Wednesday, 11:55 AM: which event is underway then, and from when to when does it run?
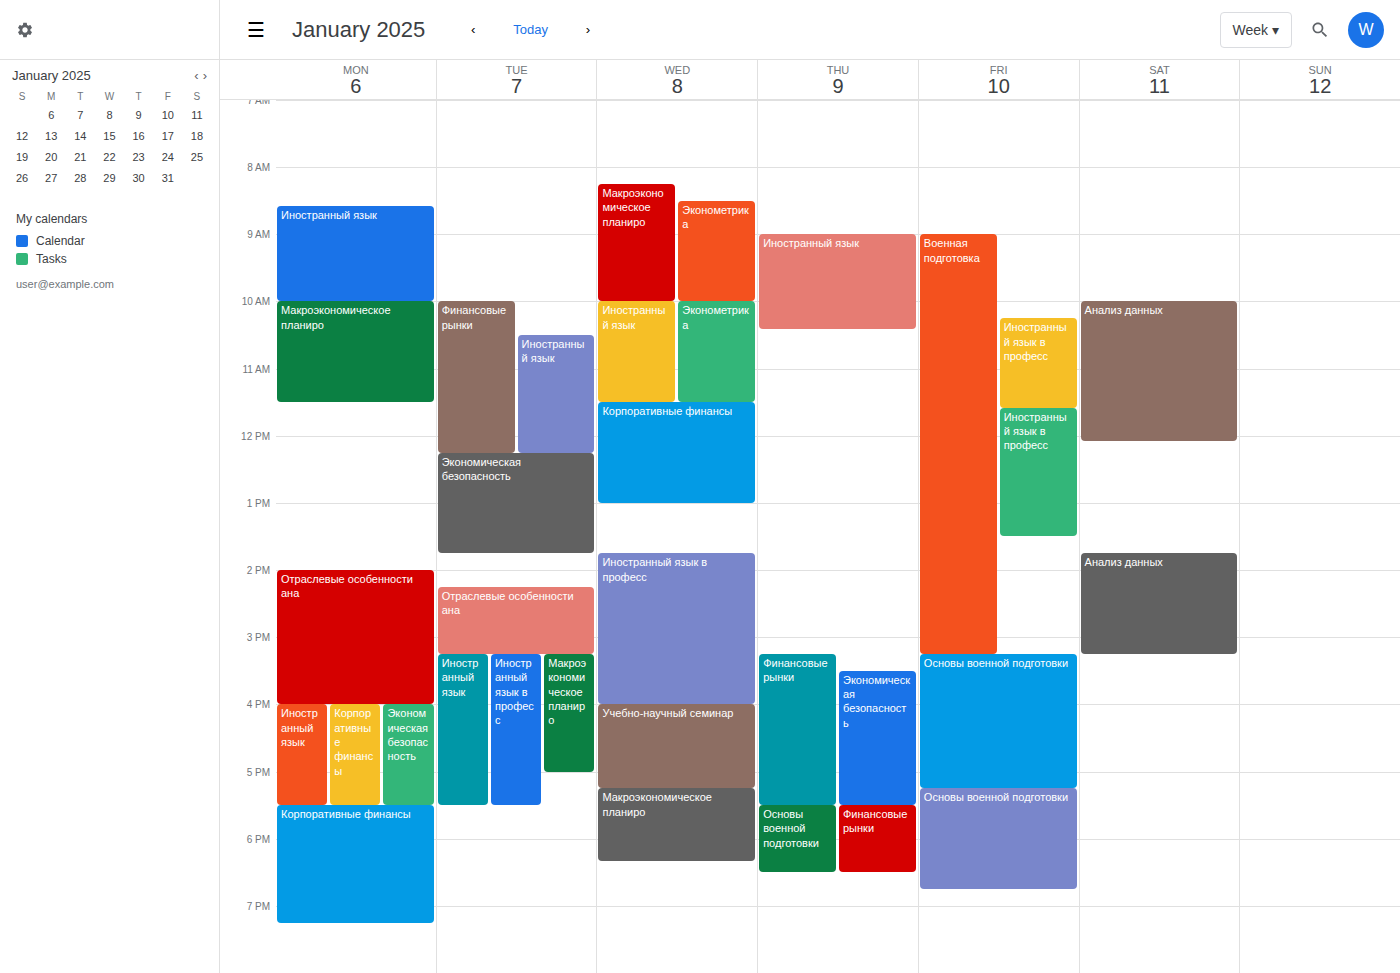
"Корпоративные финансы", 11:30 AM to 1:00 PM